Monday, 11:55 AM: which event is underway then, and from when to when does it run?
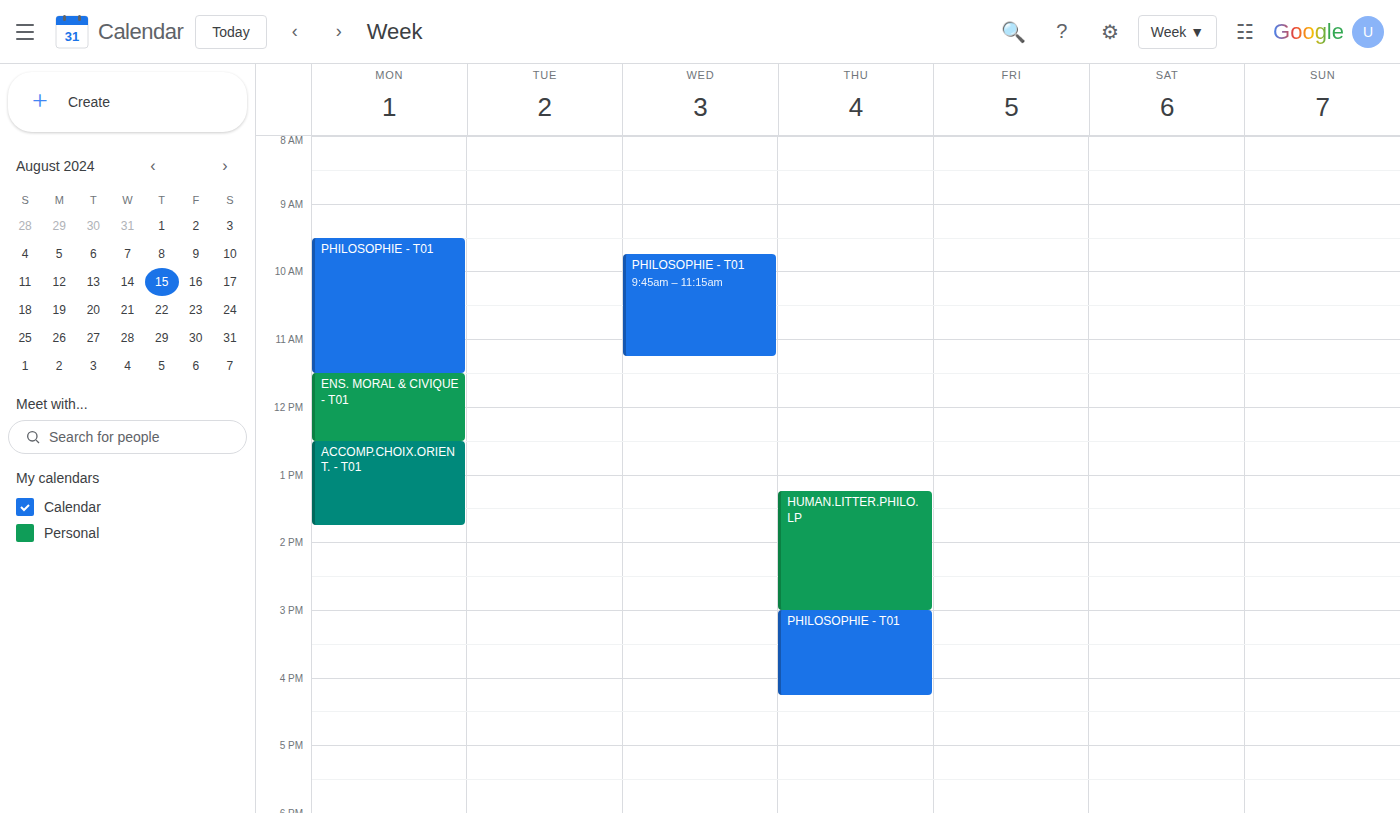
"ENS. MORAL & CIVIQUE - T01", 11:30 AM to 12:30 PM